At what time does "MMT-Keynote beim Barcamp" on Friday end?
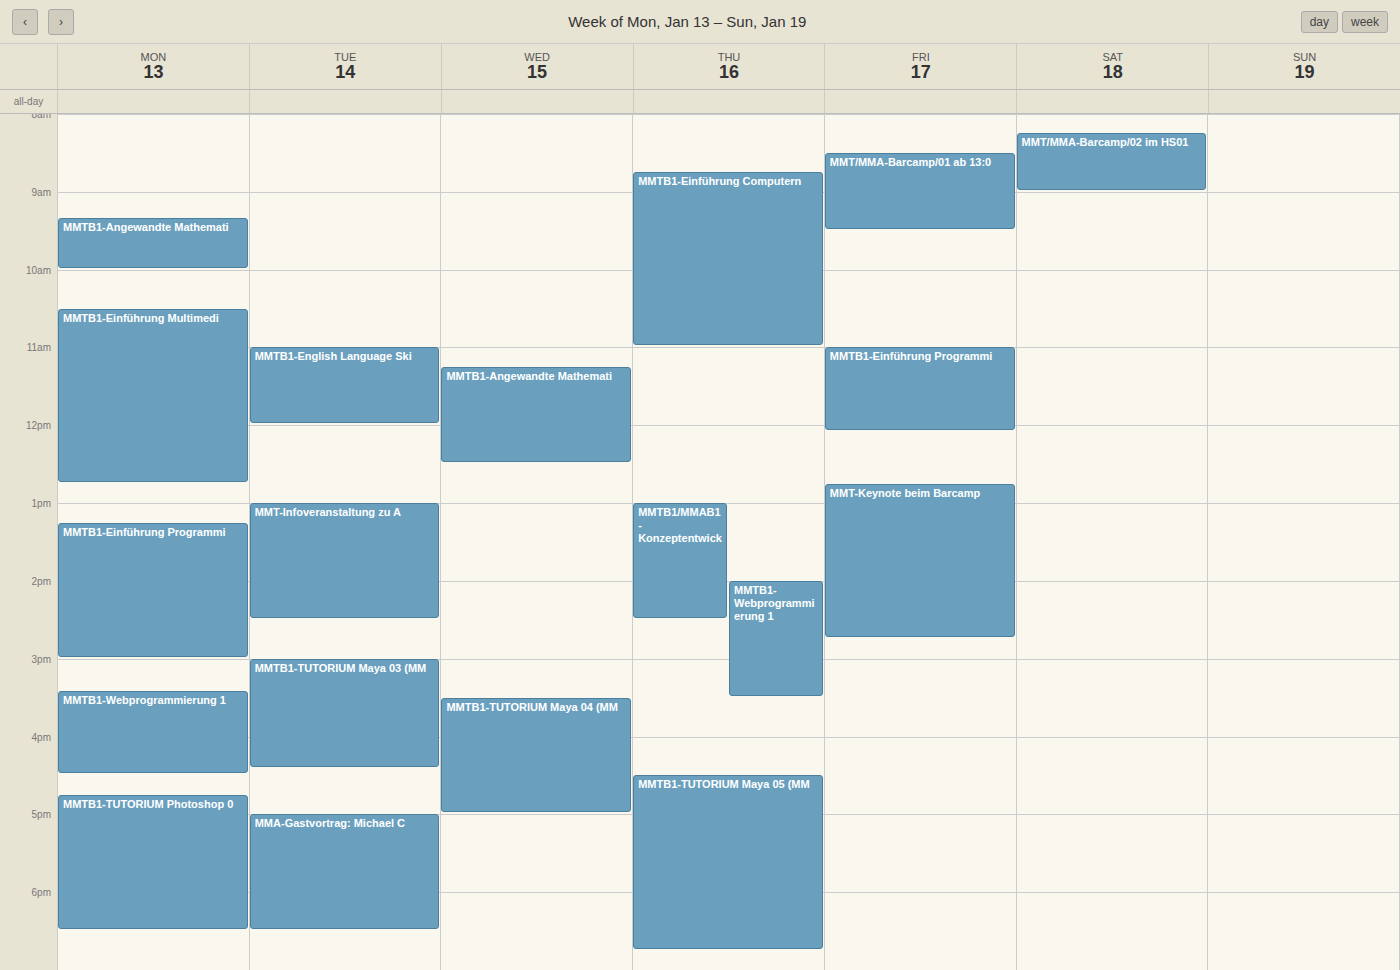
2:45 PM